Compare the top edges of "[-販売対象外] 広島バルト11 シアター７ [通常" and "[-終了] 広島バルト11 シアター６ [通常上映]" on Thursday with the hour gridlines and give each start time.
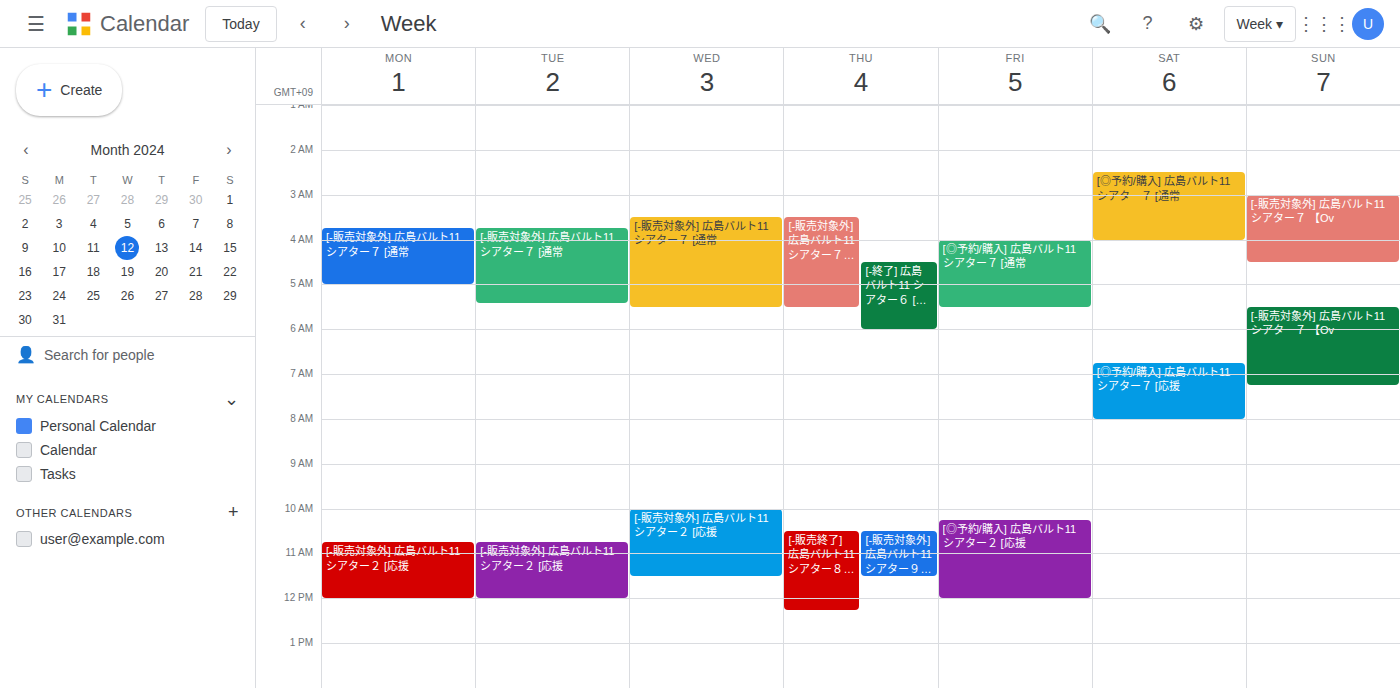
"[-販売対象外] 広島バルト11 シアター７ [通常": 3:30 AM, halfway between the 3 AM and 4 AM lines. "[-終了] 広島バルト11 シアター６ [通常上映]": 4:30 AM, halfway between the 4 AM and 5 AM lines.